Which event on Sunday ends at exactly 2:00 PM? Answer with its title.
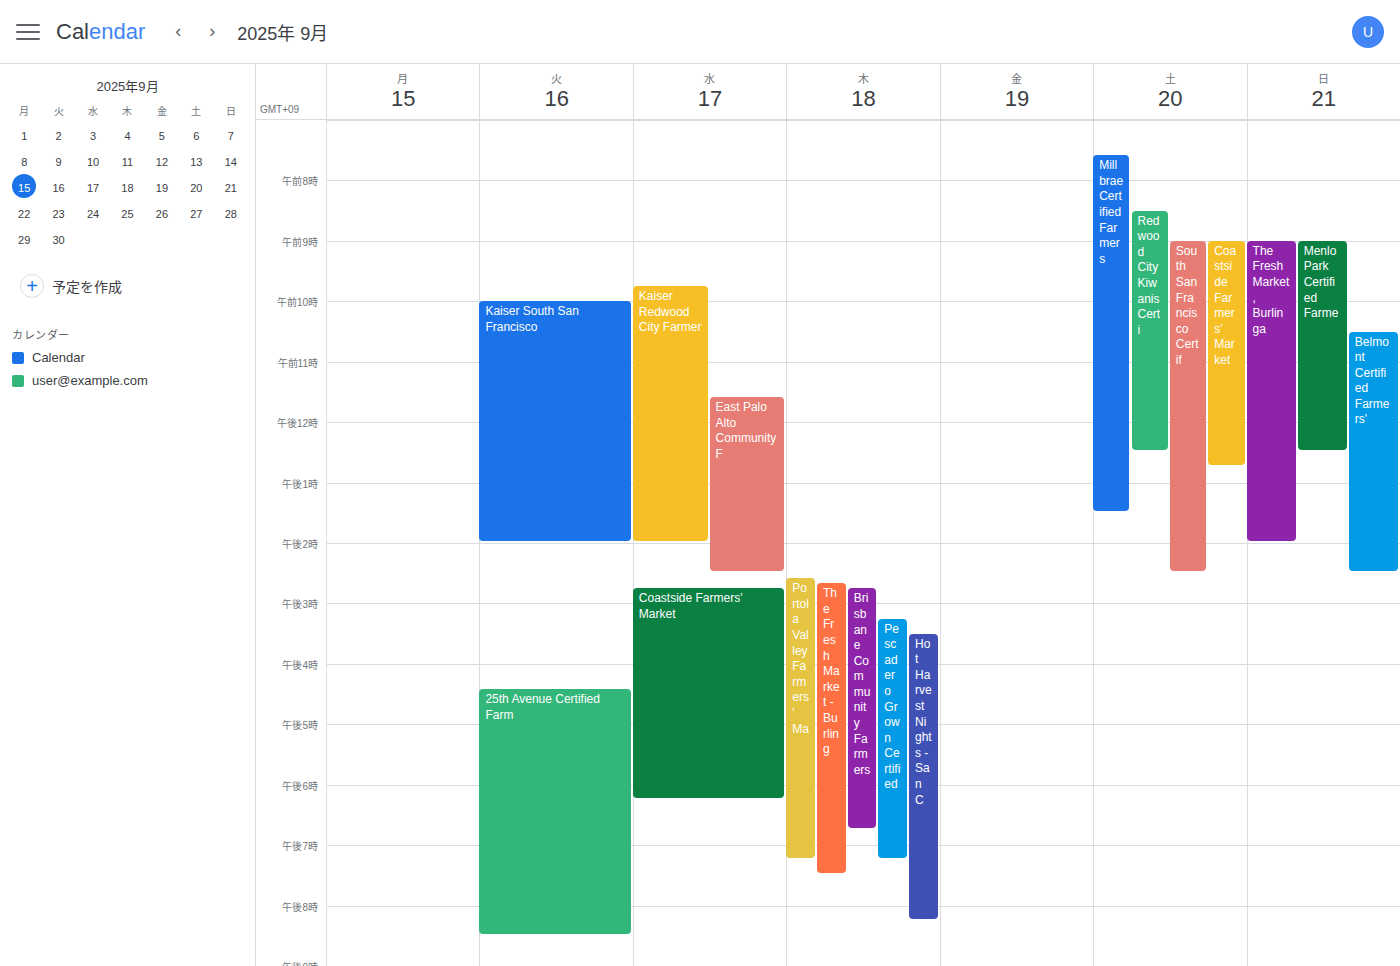
"The Fresh Market, Burlinga"